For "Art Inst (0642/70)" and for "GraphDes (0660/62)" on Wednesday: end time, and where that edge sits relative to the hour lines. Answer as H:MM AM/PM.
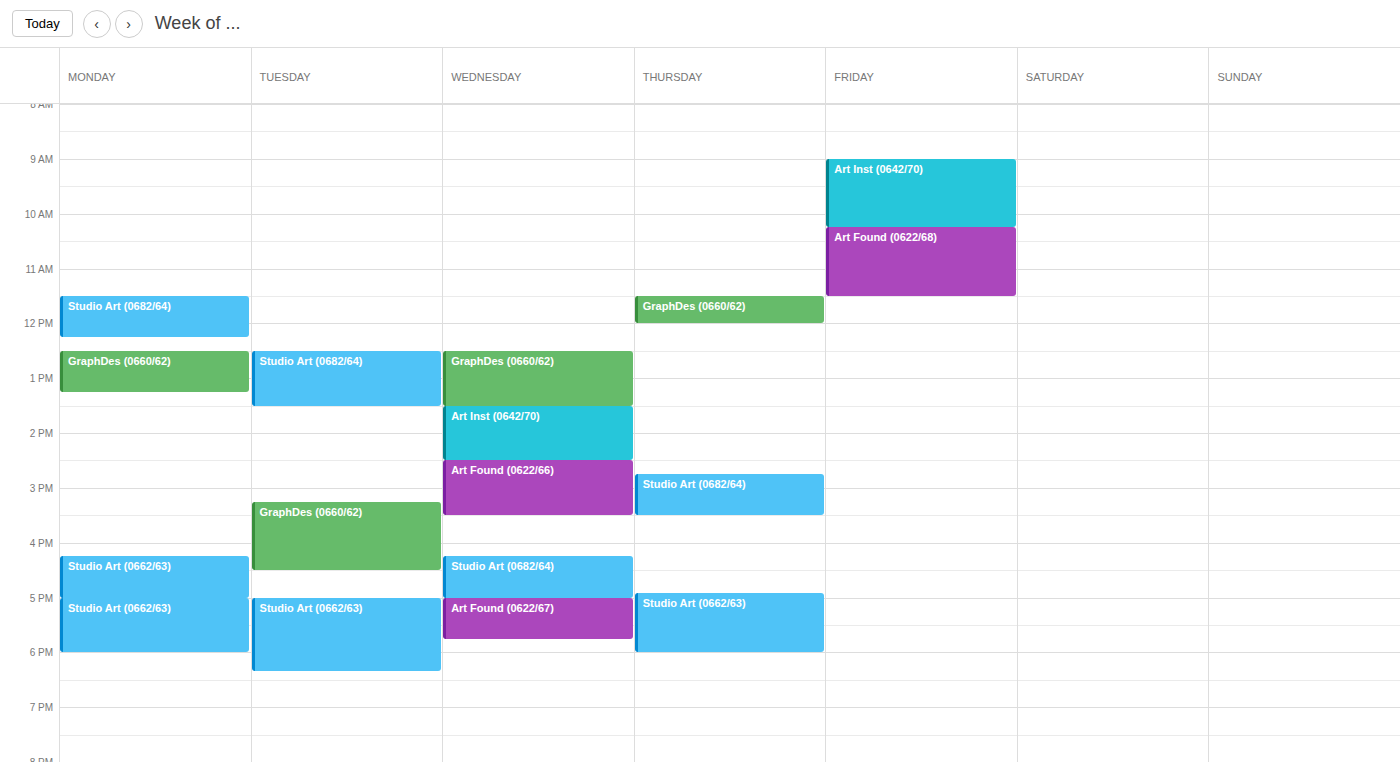
"Art Inst (0642/70)": 2:30 PM, halfway between the 2 PM and 3 PM lines. "GraphDes (0660/62)": 1:30 PM, halfway between the 1 PM and 2 PM lines.